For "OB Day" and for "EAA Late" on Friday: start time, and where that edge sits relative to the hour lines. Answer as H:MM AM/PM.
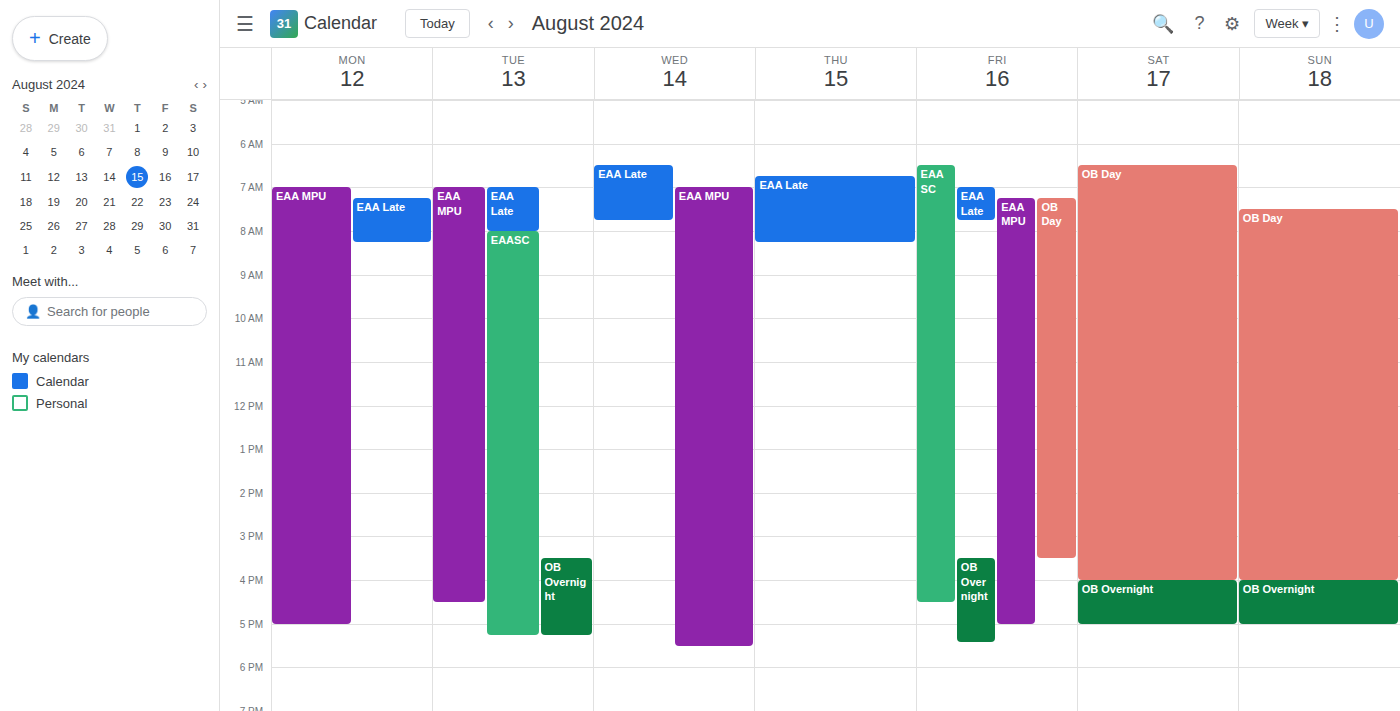
"OB Day": 7:15 AM, neither: a quarter of the way from the 7 AM line to the 8 AM line. "EAA Late": 7:00 AM, exactly on the 7 AM line.